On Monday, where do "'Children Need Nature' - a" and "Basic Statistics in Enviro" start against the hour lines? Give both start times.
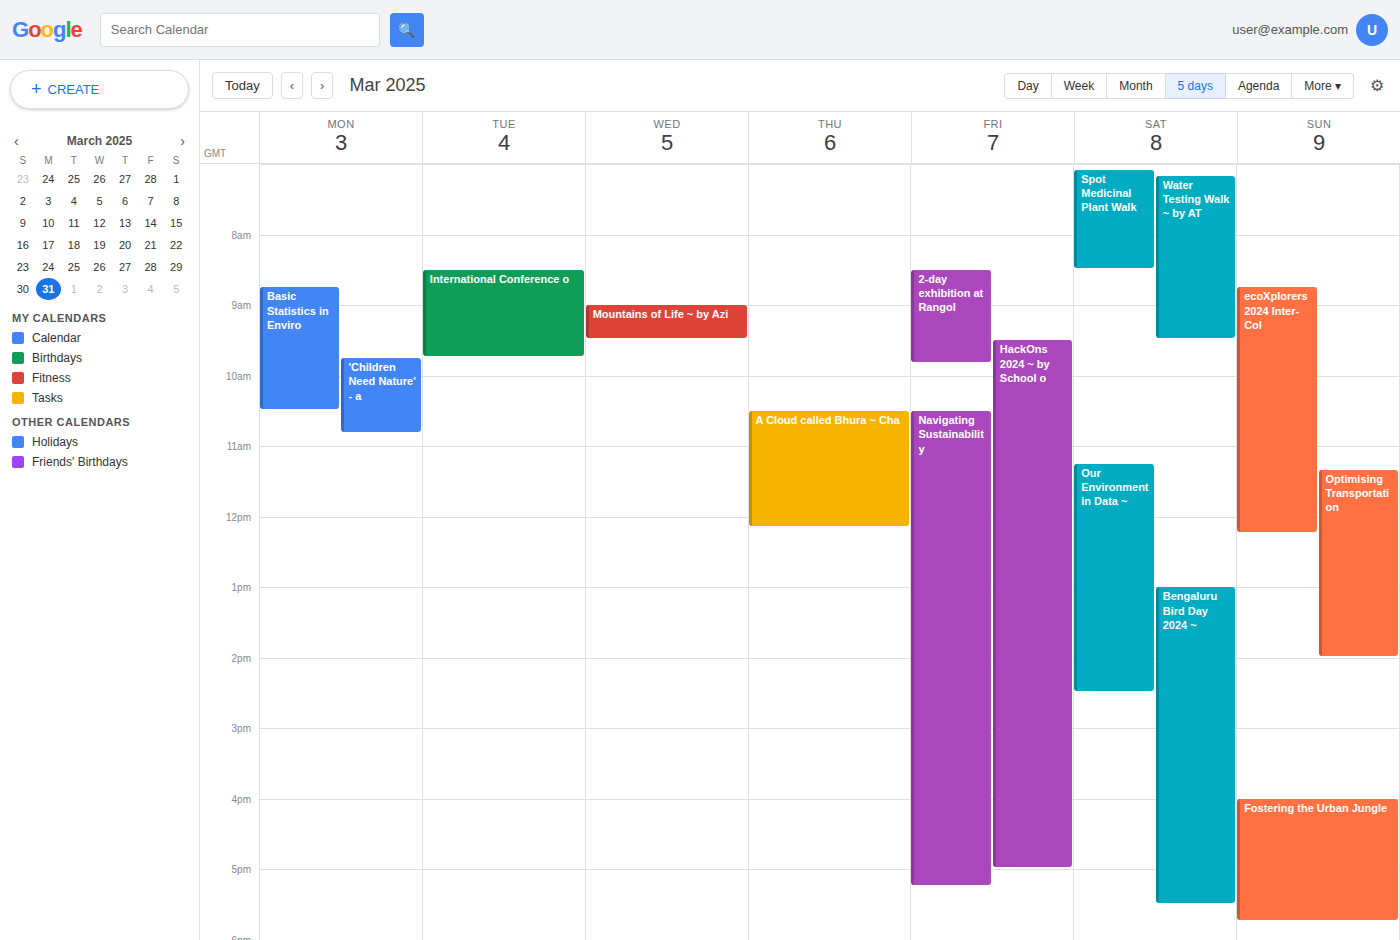
"'Children Need Nature' - a": 9:45 AM, neither: three quarters of the way from the 9 AM line to the 10 AM line. "Basic Statistics in Enviro": 8:45 AM, neither: three quarters of the way from the 8 AM line to the 9 AM line.